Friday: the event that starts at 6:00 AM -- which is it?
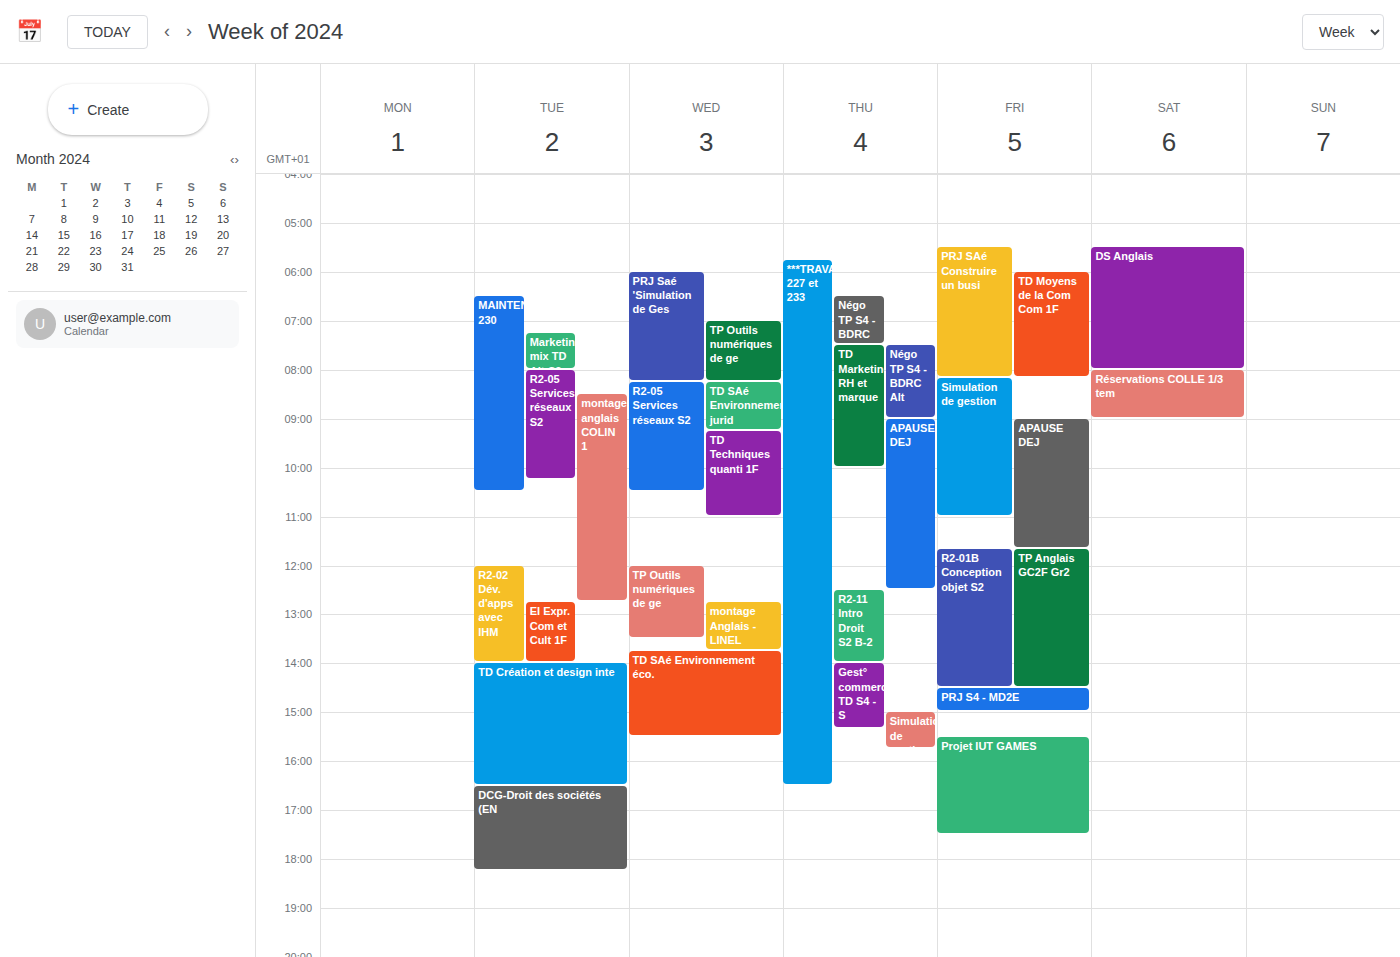
"TD Moyens de la Com Com 1F"